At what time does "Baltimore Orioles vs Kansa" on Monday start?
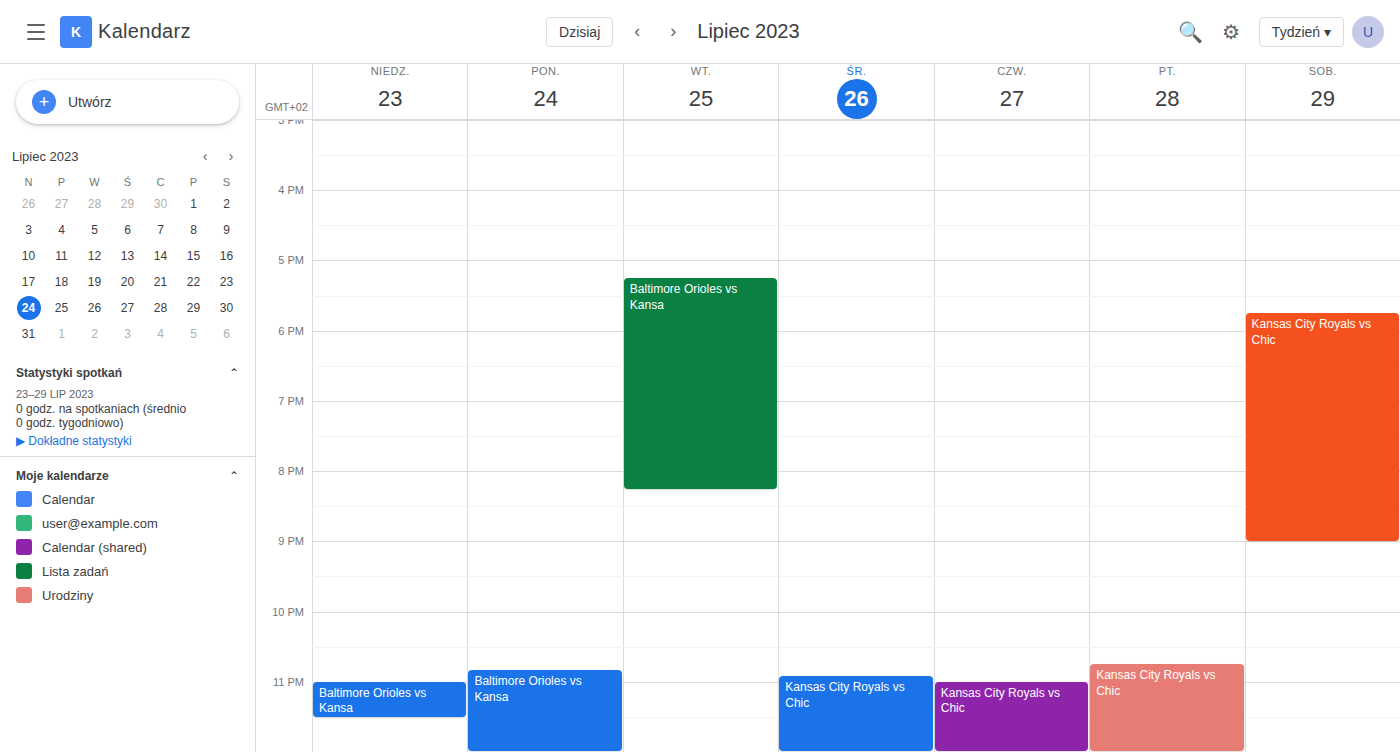
10:50 PM